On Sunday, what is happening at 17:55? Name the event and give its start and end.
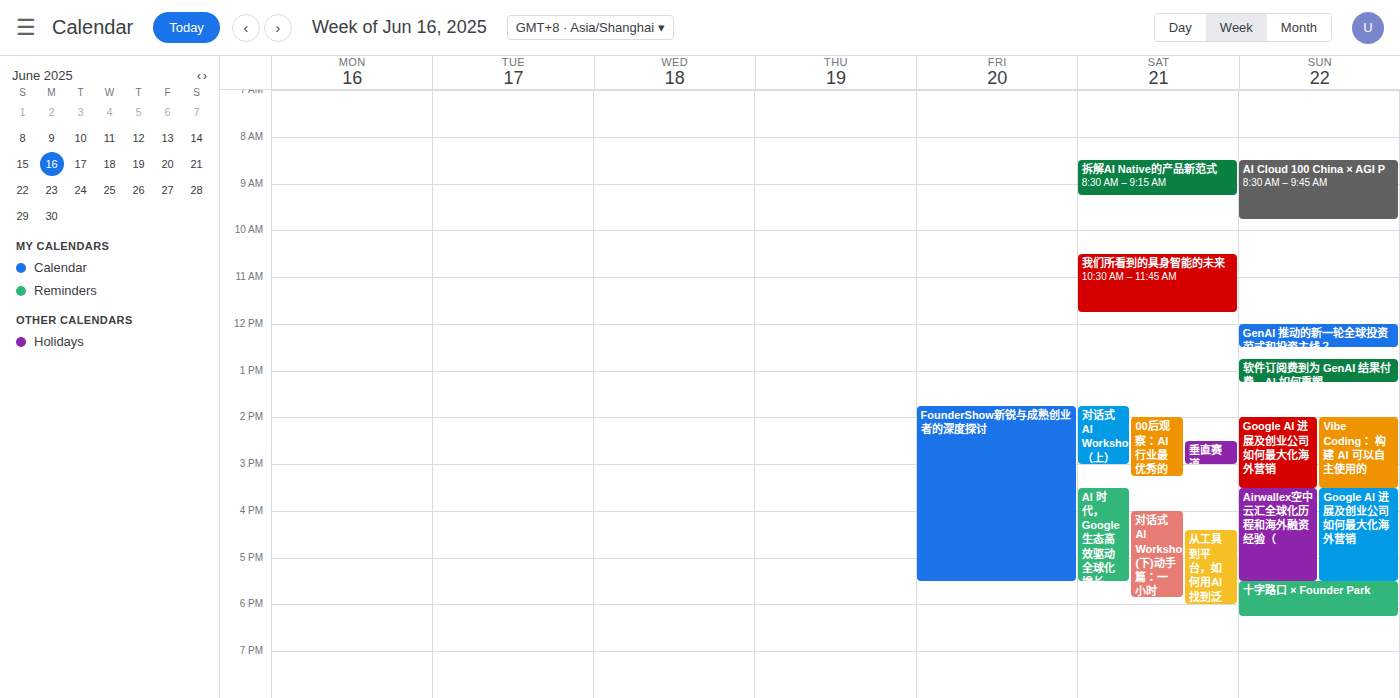
"十字路口 × Founder Park", 17:30 to 18:15